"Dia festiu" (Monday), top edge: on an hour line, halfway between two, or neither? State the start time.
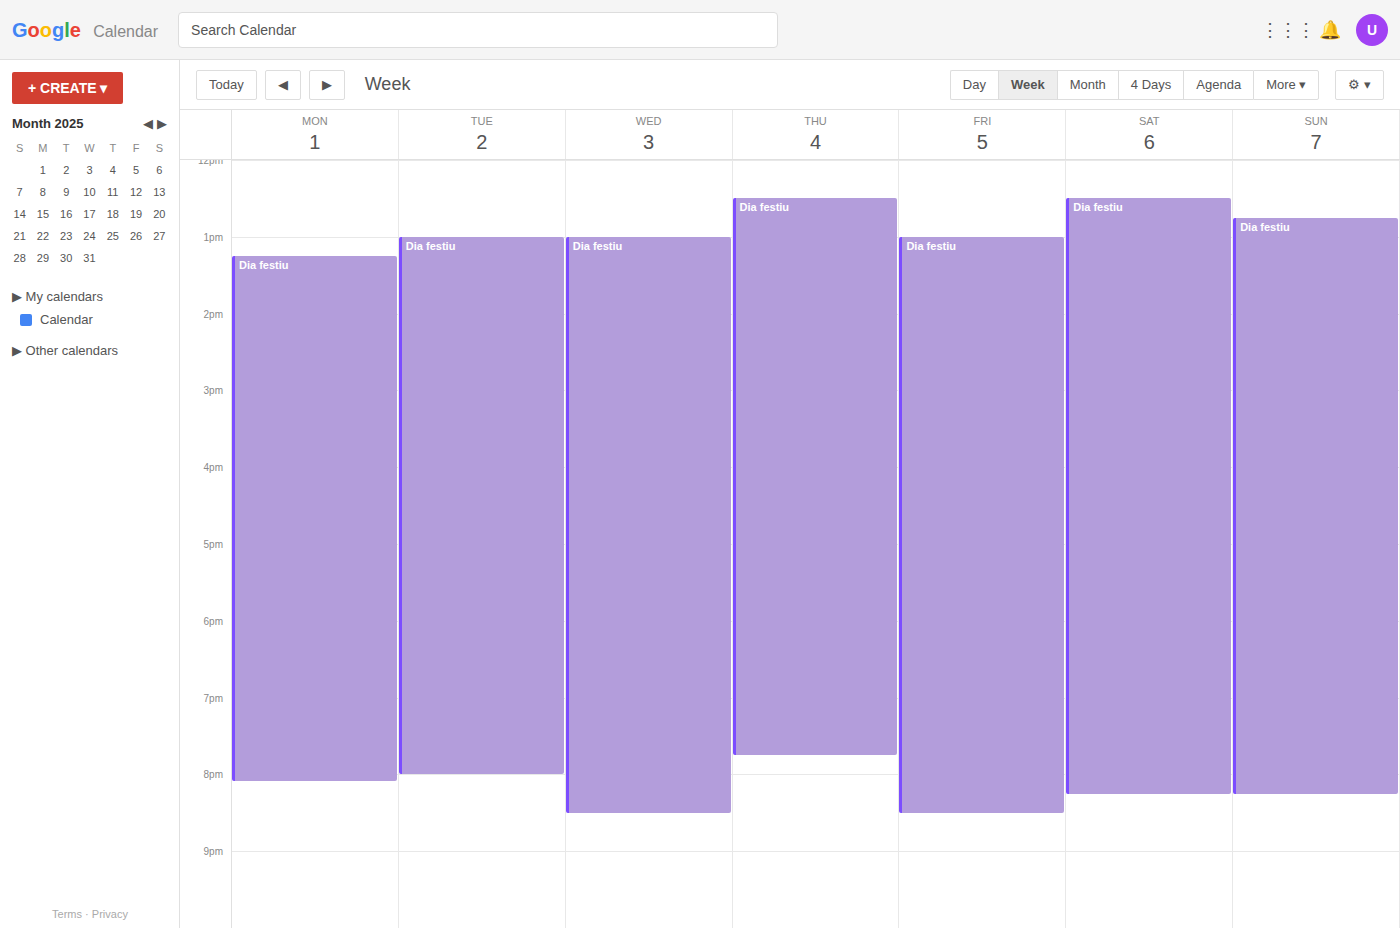
1:15 PM -- neither: a quarter of the way from the 1 PM line to the 2 PM line.